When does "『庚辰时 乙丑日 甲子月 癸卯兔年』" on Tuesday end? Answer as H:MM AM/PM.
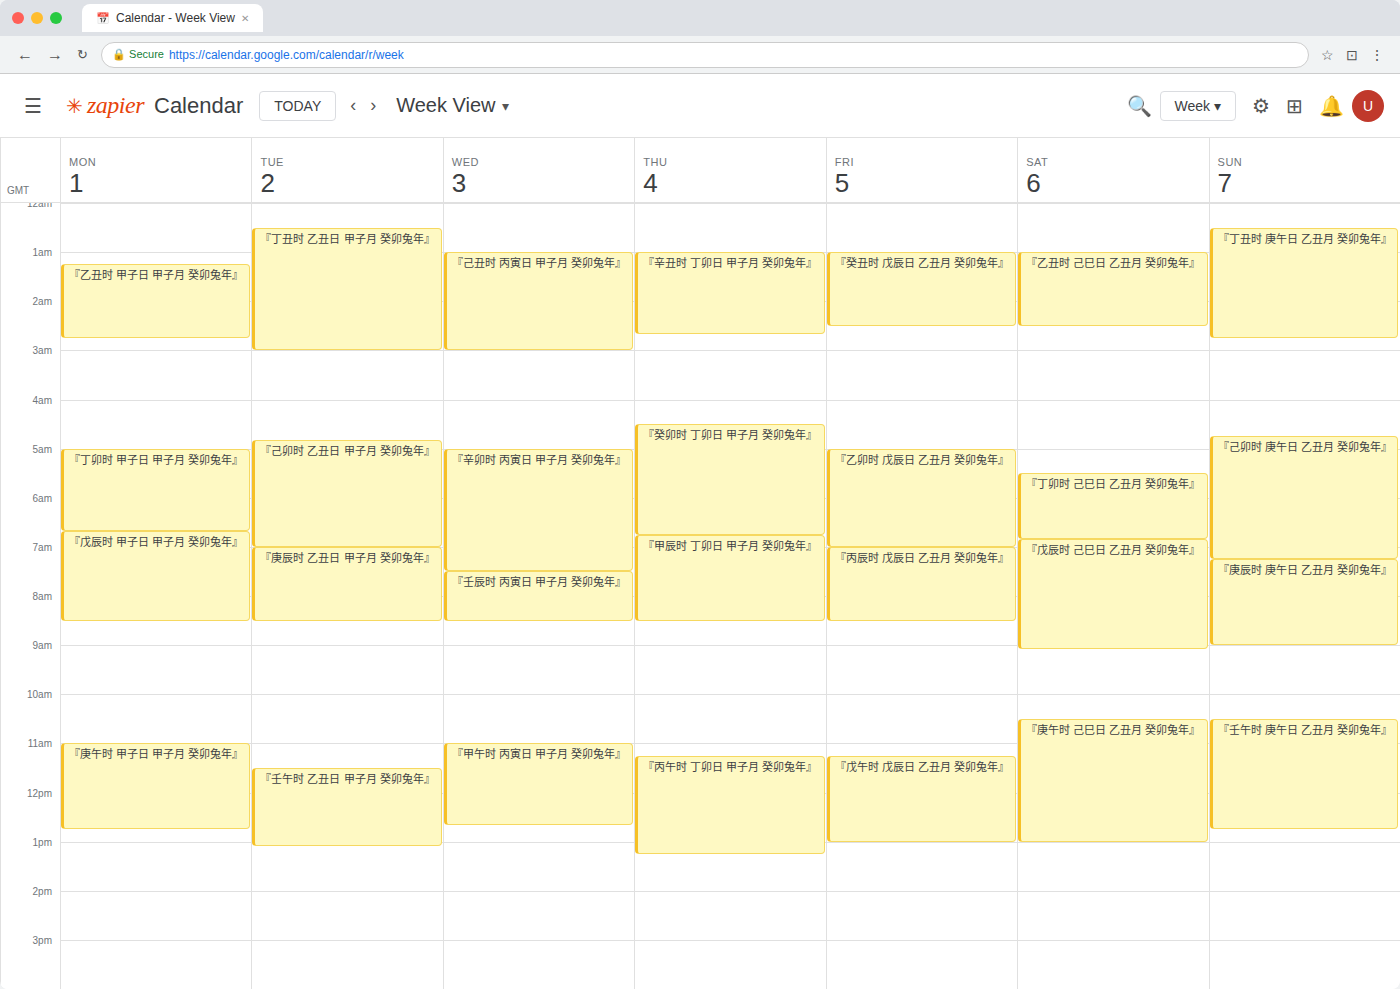
8:30 AM